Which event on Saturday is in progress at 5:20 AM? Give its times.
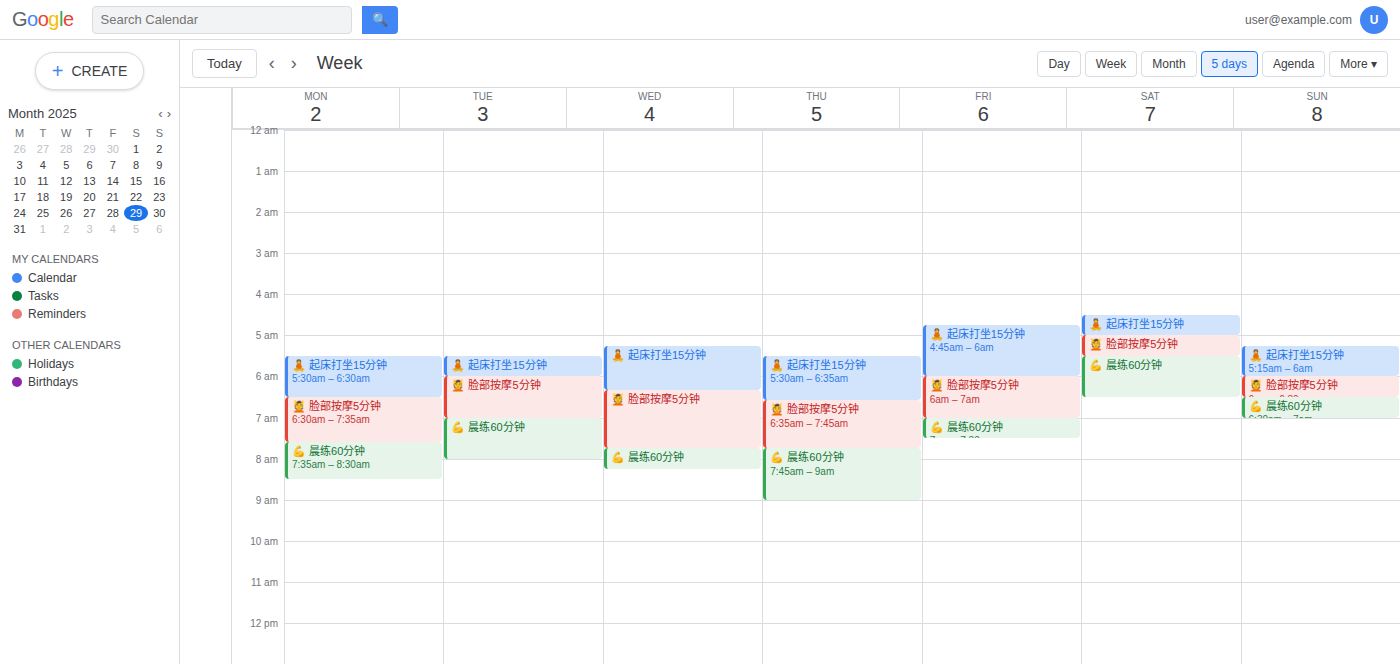
"💆 脸部按摩5分钟", 5:00 AM to 5:30 AM